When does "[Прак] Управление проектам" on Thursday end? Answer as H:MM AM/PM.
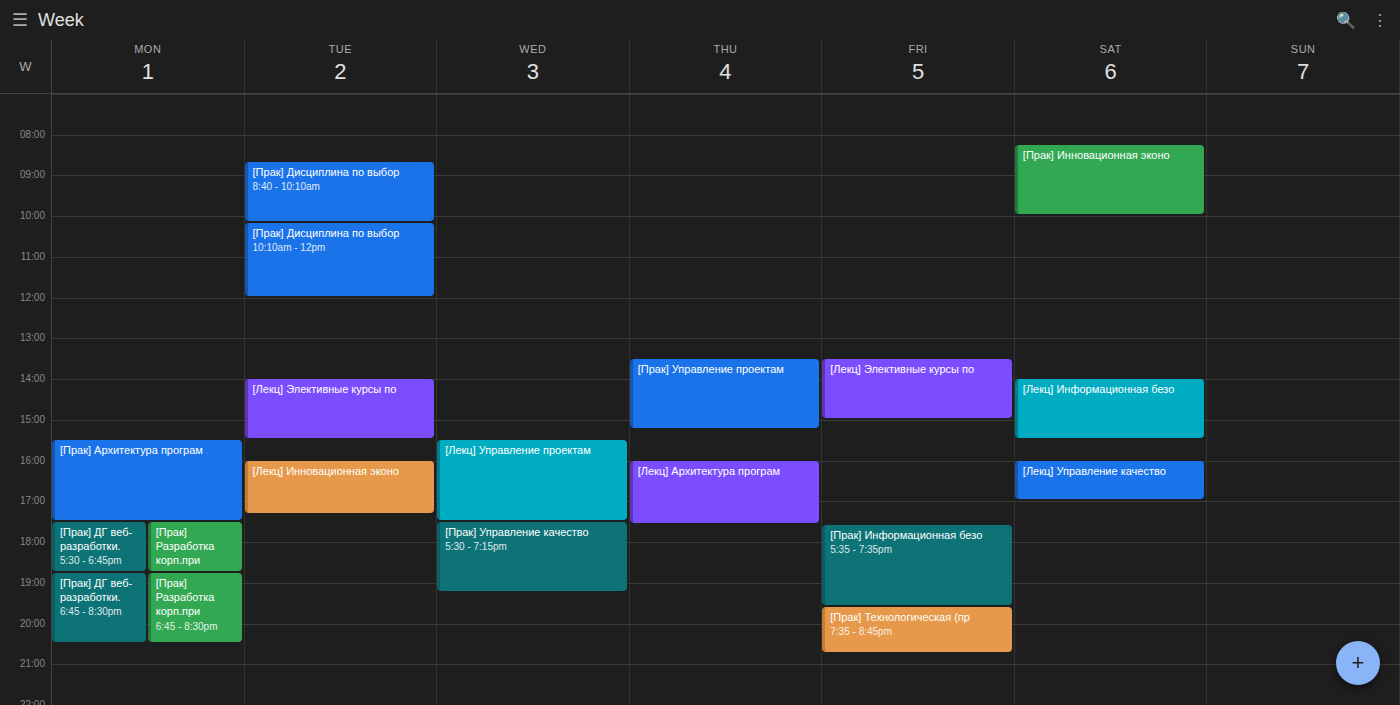
3:15 PM